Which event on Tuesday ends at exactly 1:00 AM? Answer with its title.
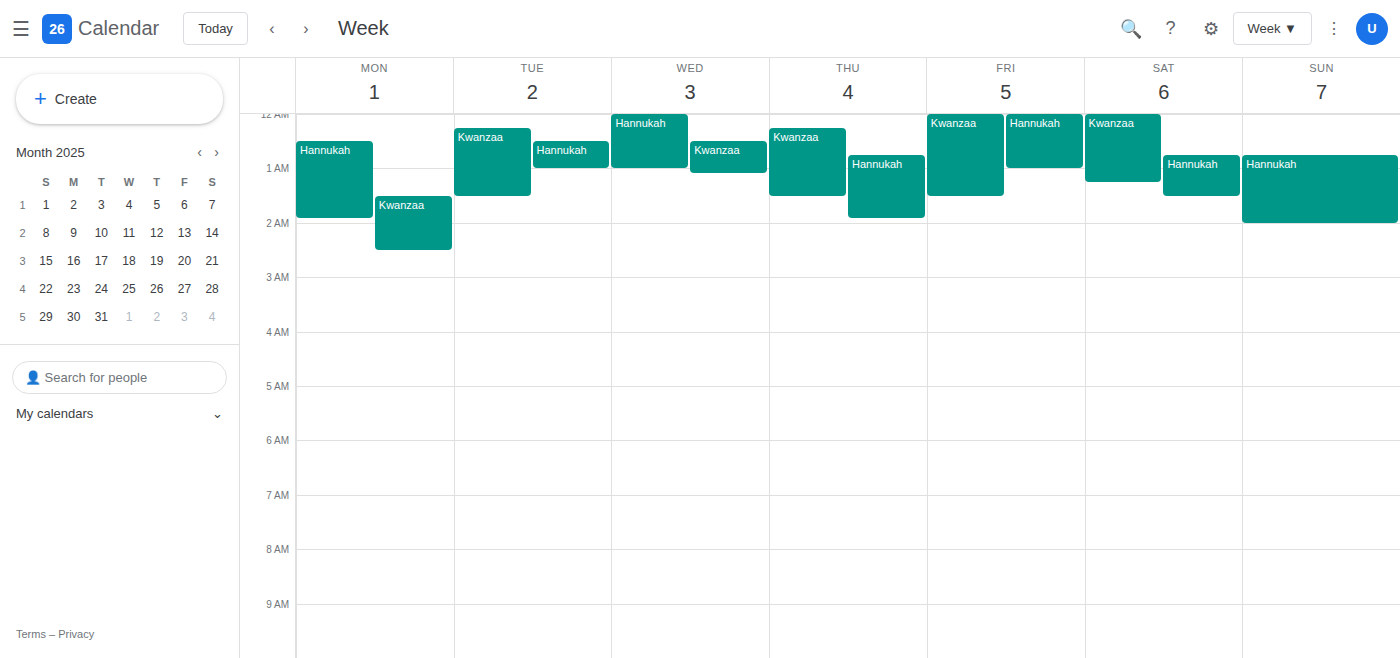
"Hannukah"